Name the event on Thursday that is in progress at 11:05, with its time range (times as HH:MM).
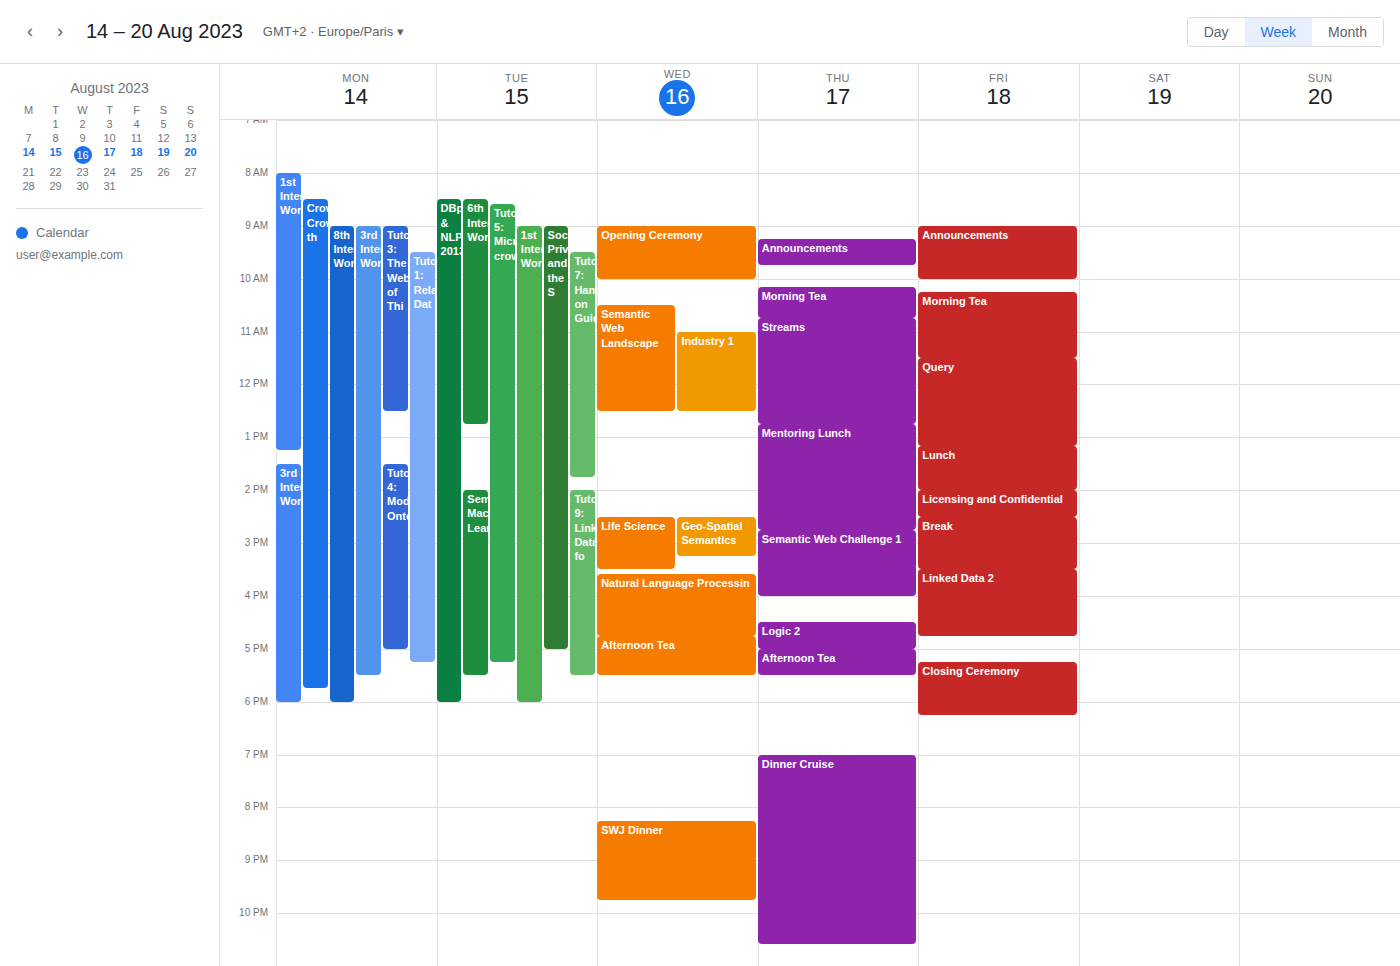
"Streams", 10:45 to 12:45